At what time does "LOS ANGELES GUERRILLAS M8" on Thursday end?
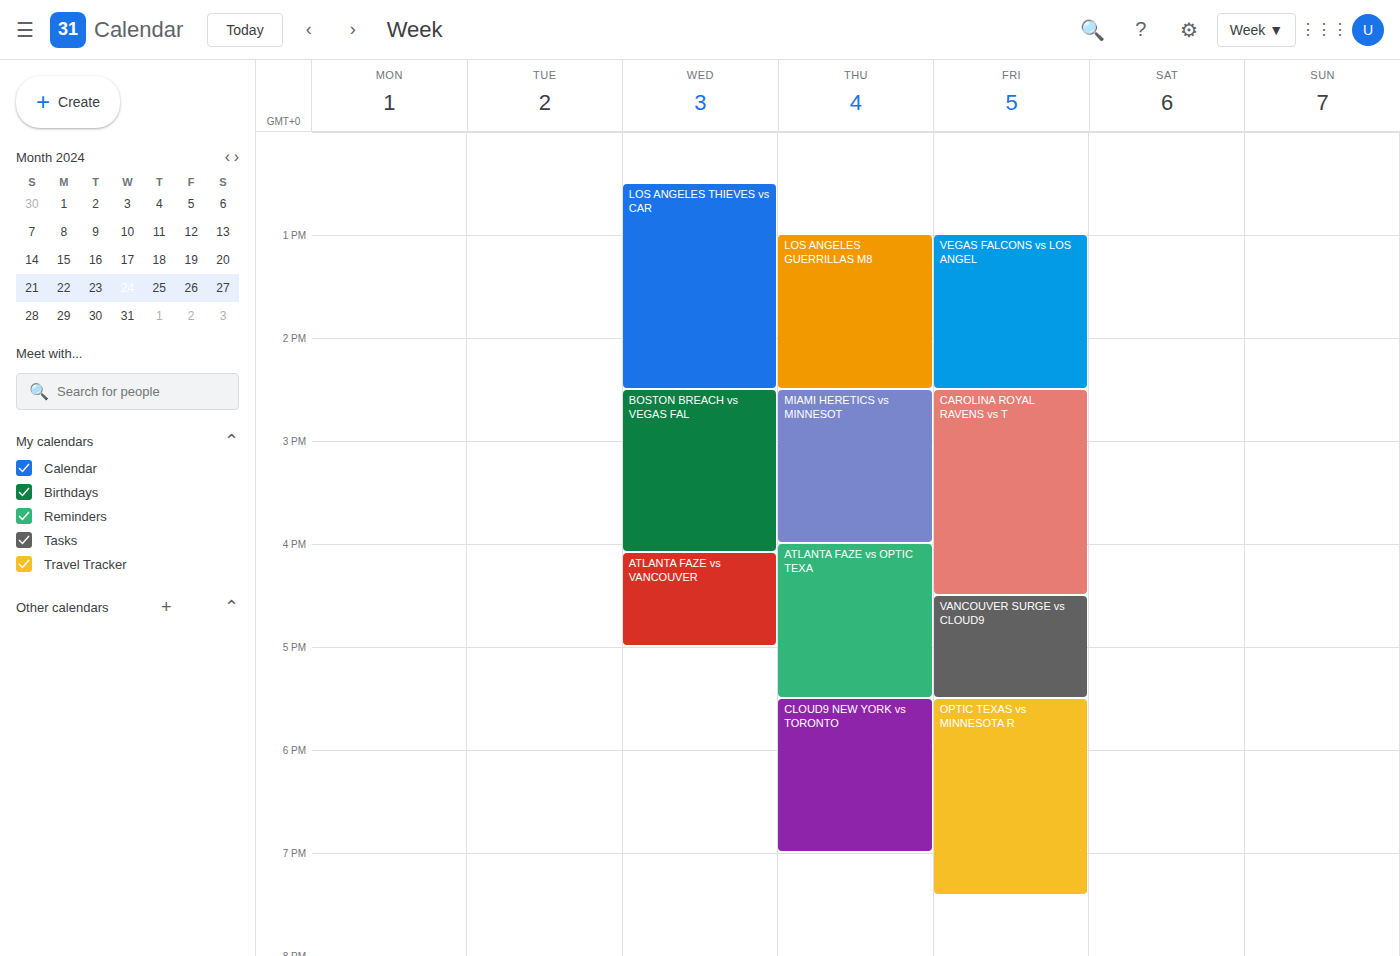
2:30 PM